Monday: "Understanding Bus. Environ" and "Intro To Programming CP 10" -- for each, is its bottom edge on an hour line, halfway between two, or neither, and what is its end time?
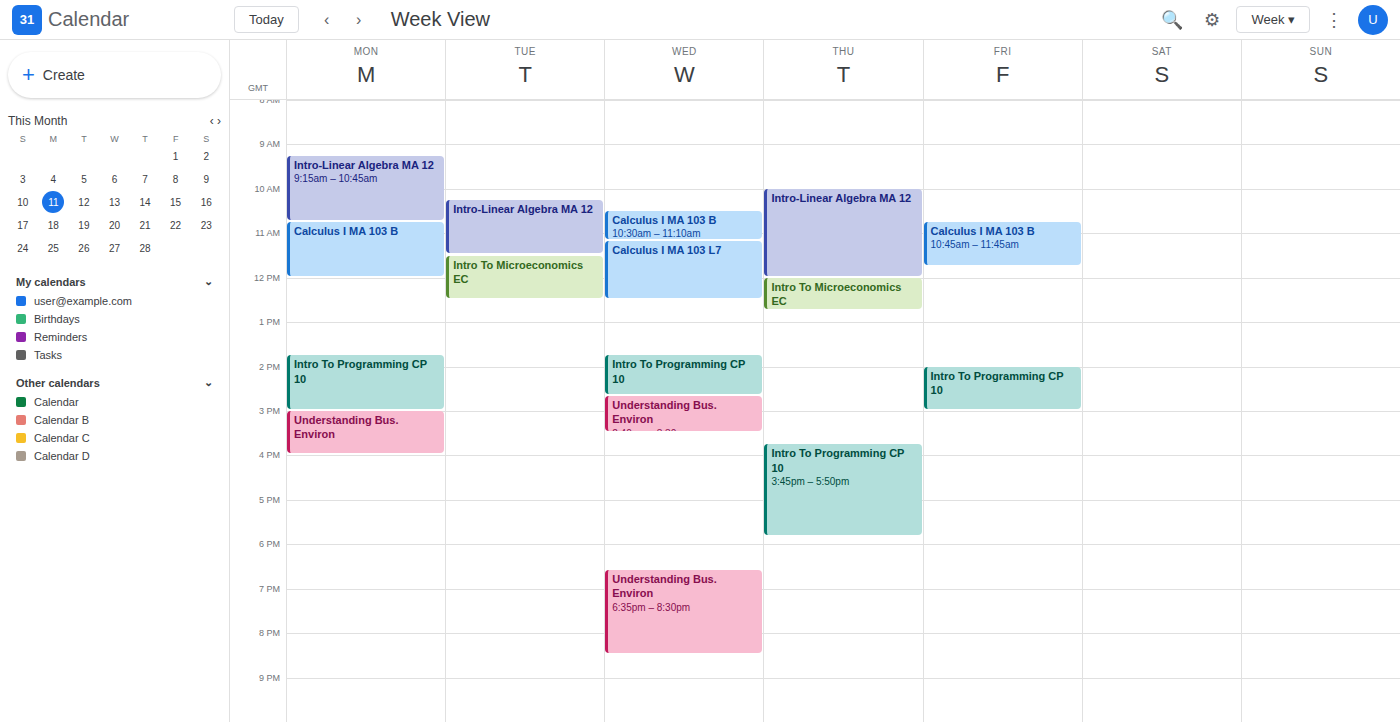
"Understanding Bus. Environ": 4:00 PM, exactly on the 4 PM line. "Intro To Programming CP 10": 3:00 PM, exactly on the 3 PM line.